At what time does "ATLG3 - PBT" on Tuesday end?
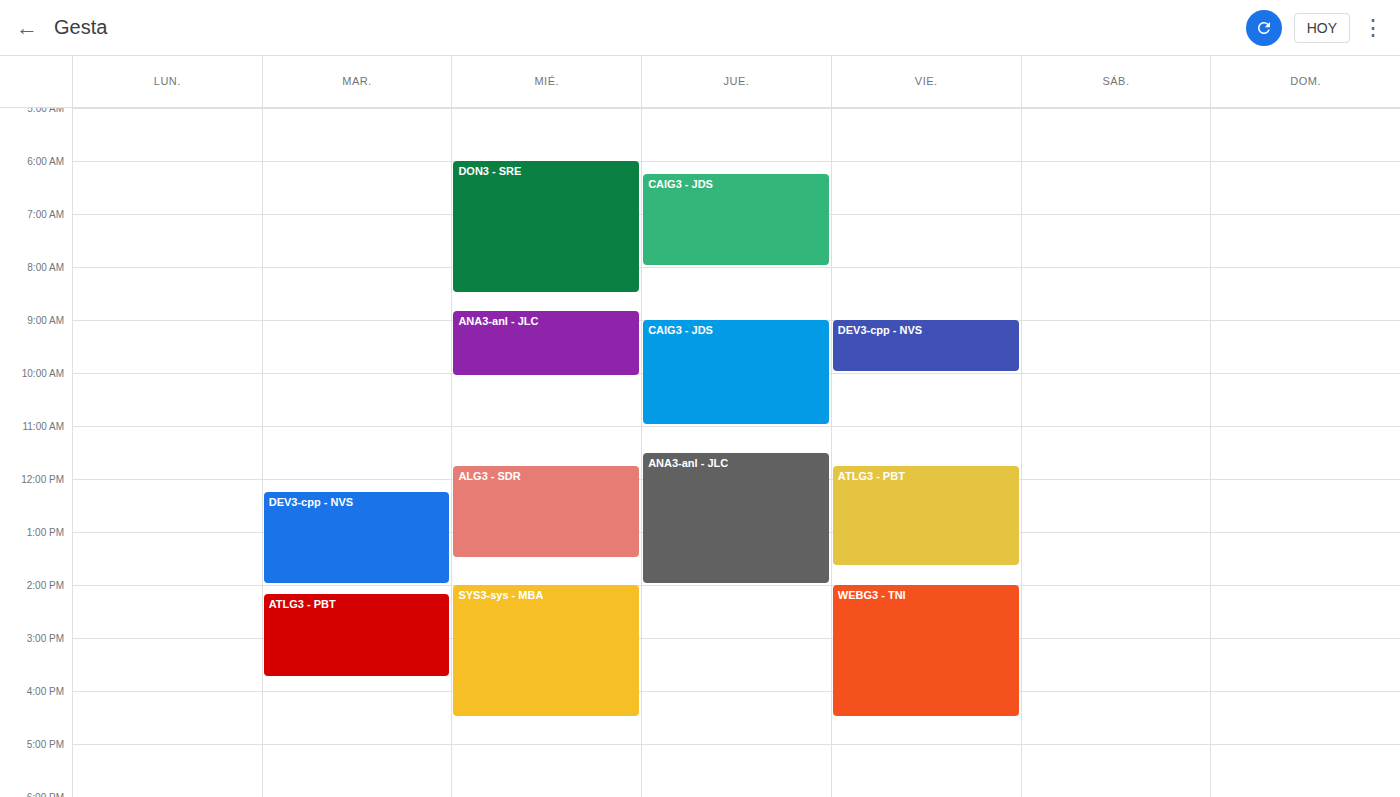
3:45 PM